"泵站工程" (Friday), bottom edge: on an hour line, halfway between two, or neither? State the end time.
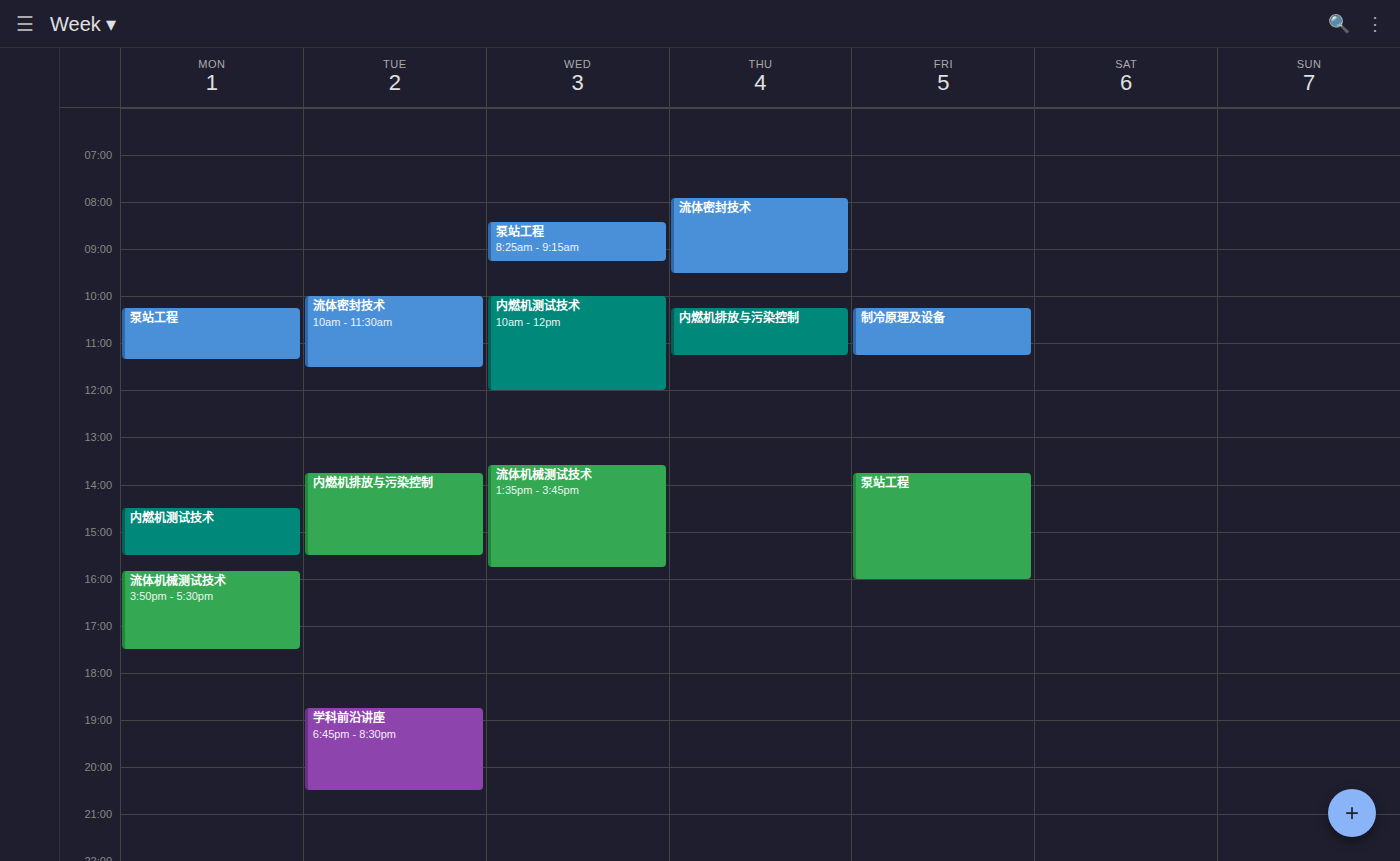
4:00 PM -- exactly on the 4 PM line.